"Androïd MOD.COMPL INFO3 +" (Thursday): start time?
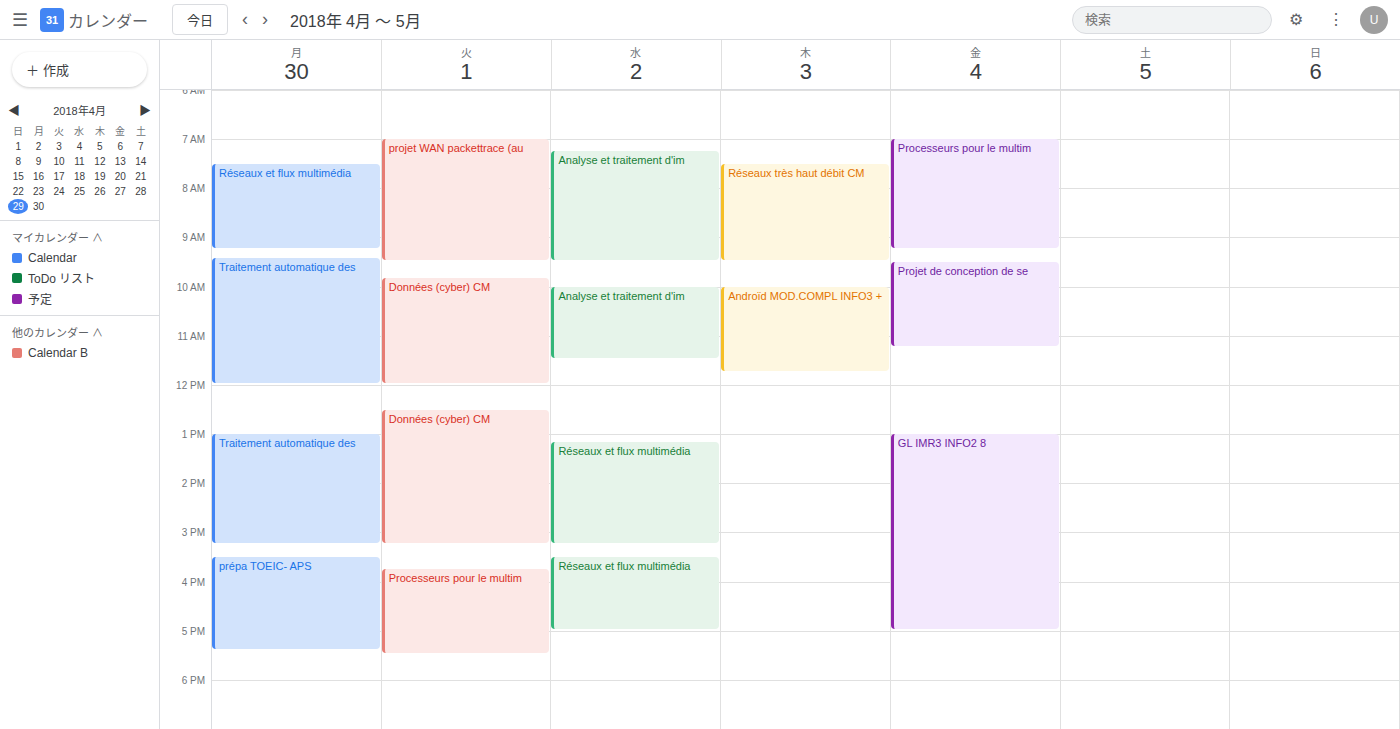
10:00 AM